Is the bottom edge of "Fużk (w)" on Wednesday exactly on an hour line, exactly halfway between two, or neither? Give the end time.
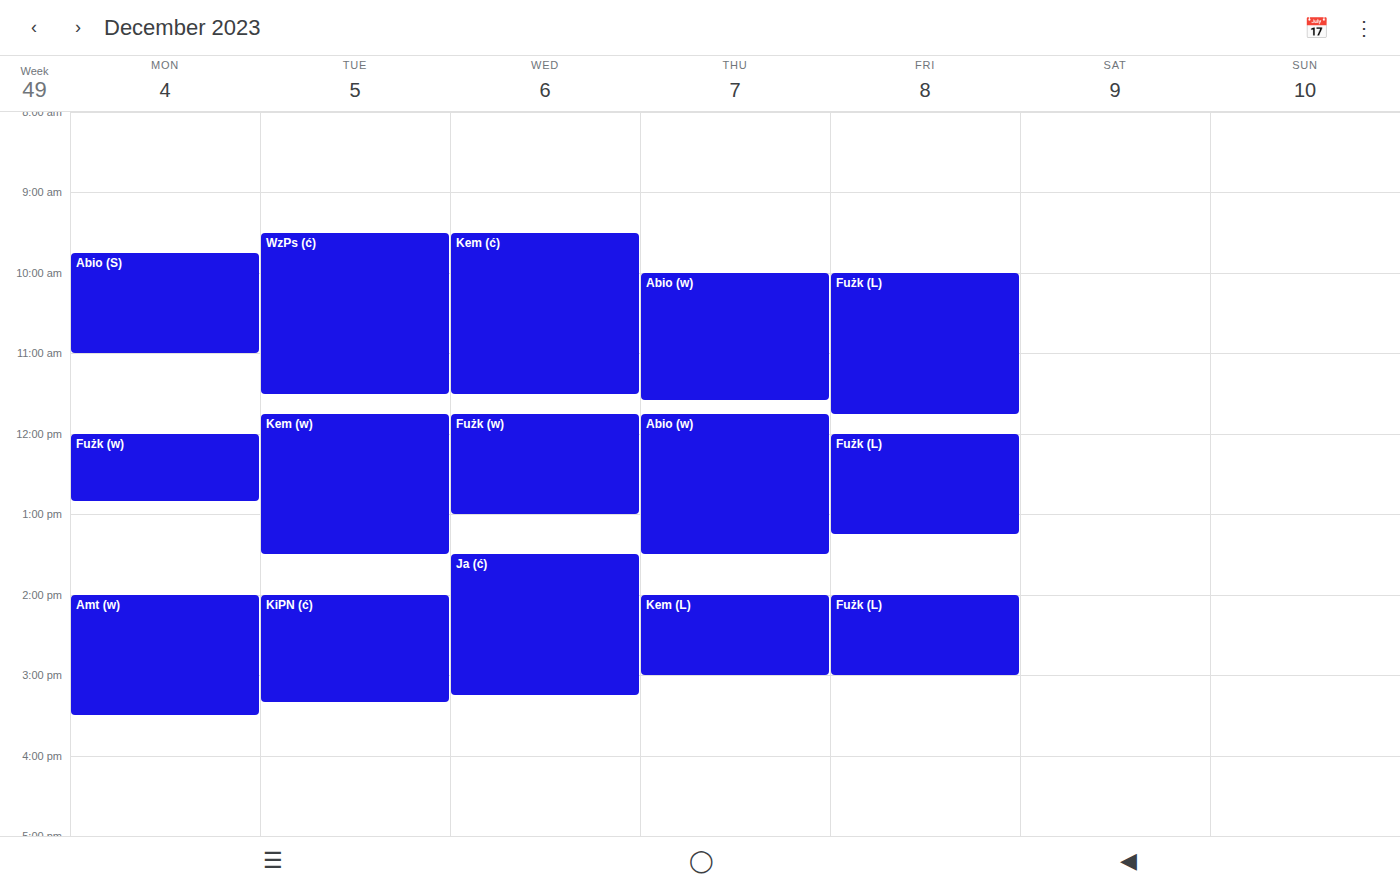
1:00 PM -- exactly on the 1 PM line.